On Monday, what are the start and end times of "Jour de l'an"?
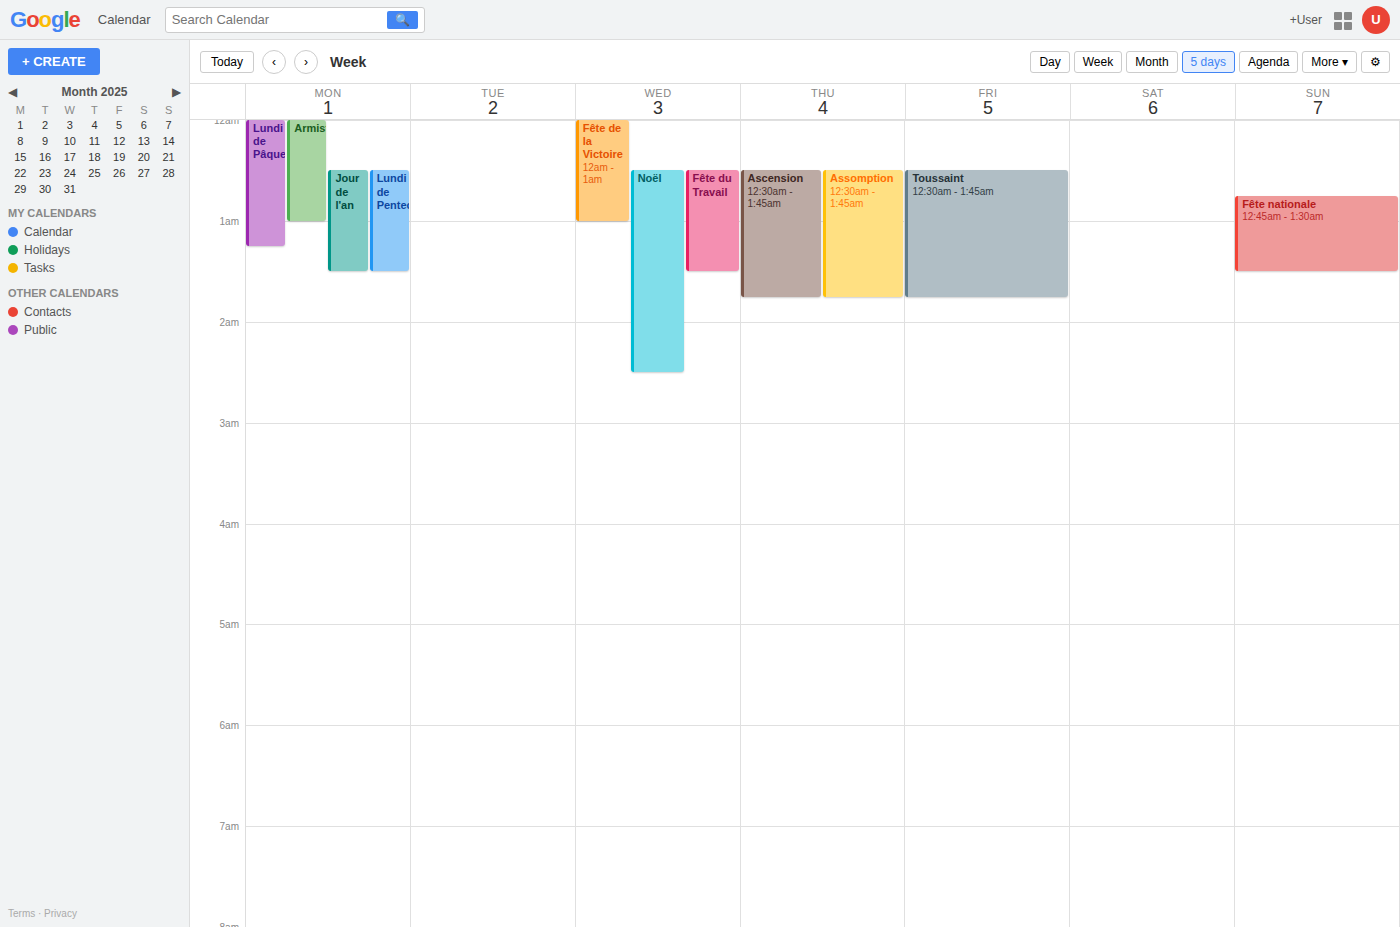
12:30 AM to 1:30 AM